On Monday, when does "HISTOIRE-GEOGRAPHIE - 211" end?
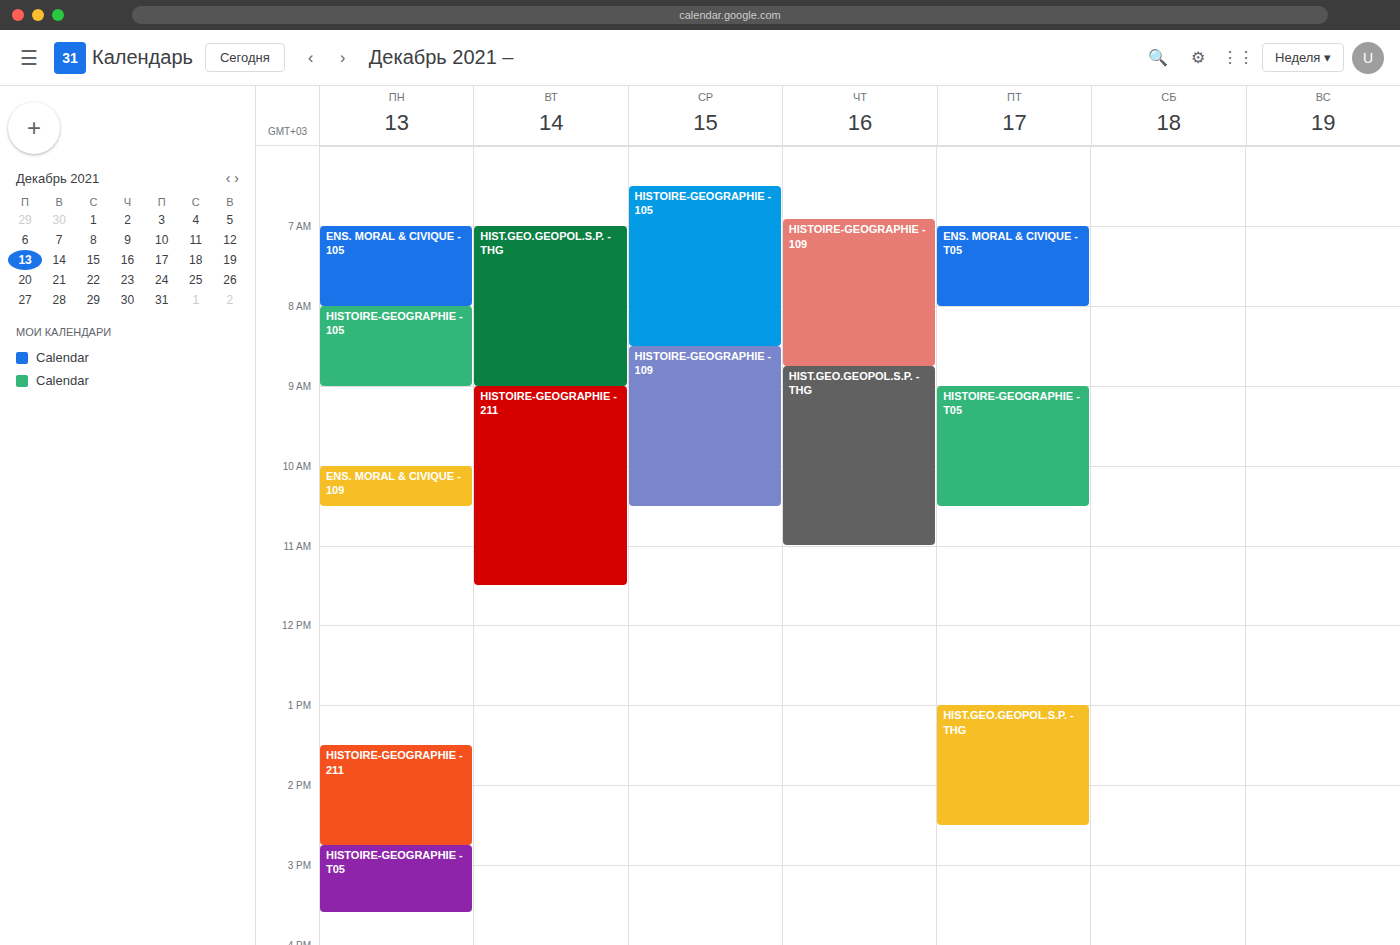
2:45 PM